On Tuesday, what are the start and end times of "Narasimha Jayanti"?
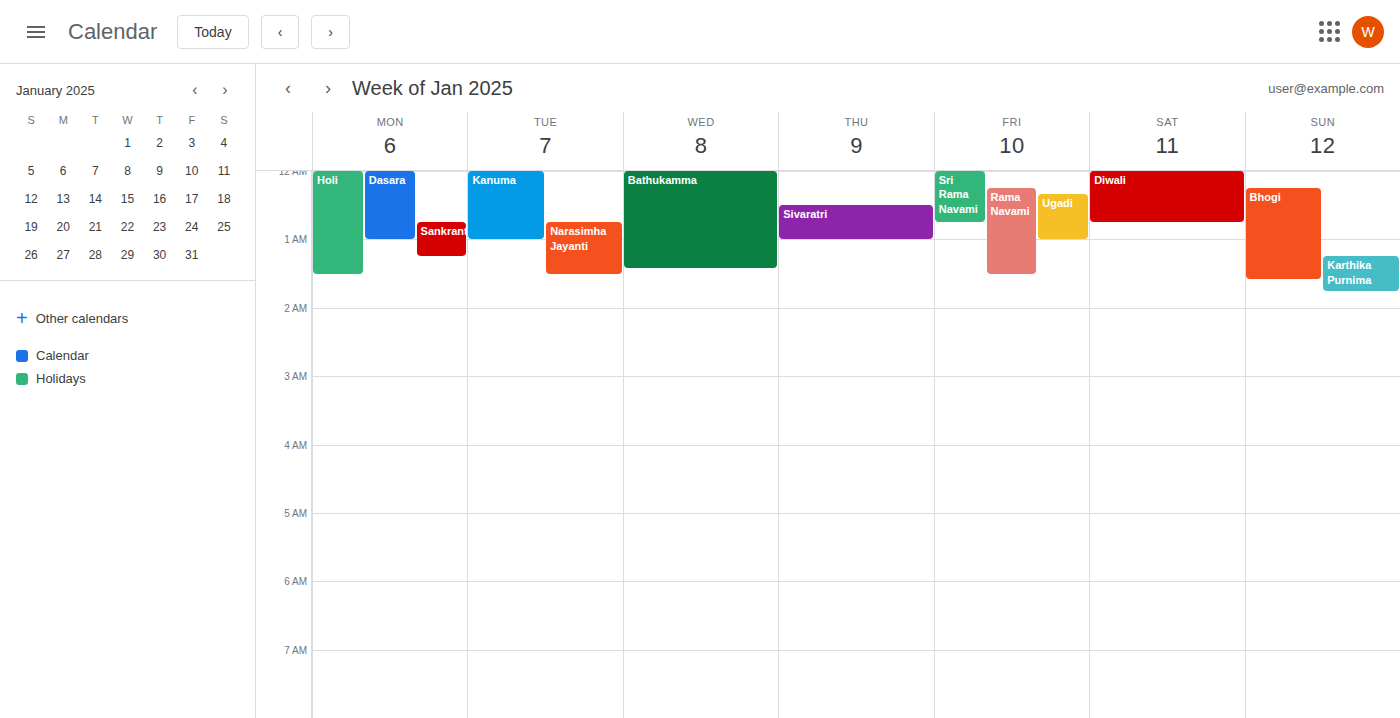
12:45 AM to 1:30 AM